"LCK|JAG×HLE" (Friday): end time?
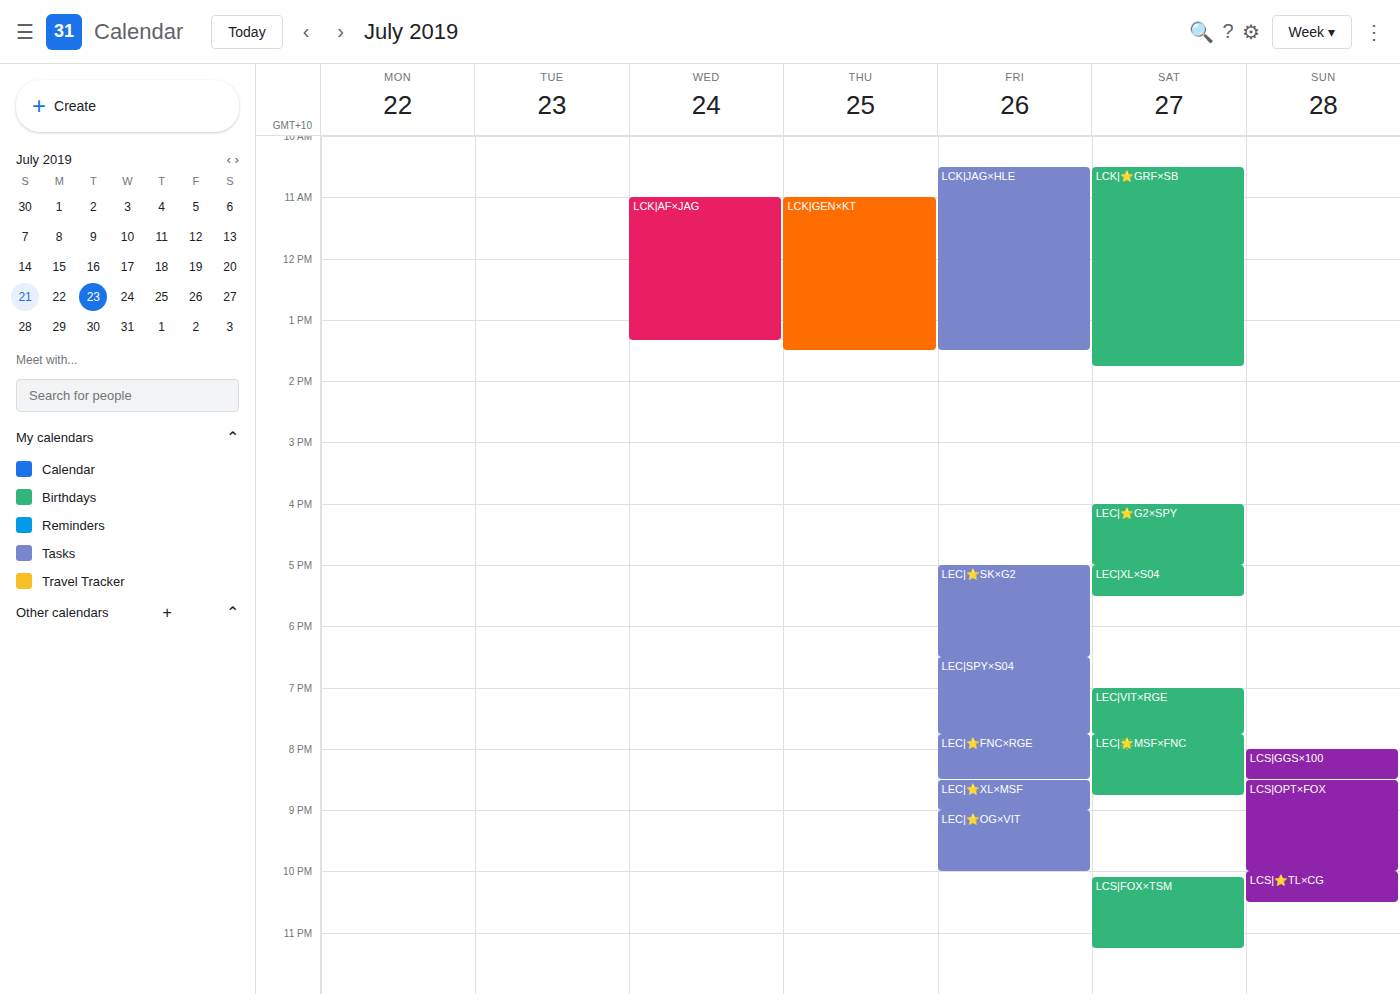
1:30 PM